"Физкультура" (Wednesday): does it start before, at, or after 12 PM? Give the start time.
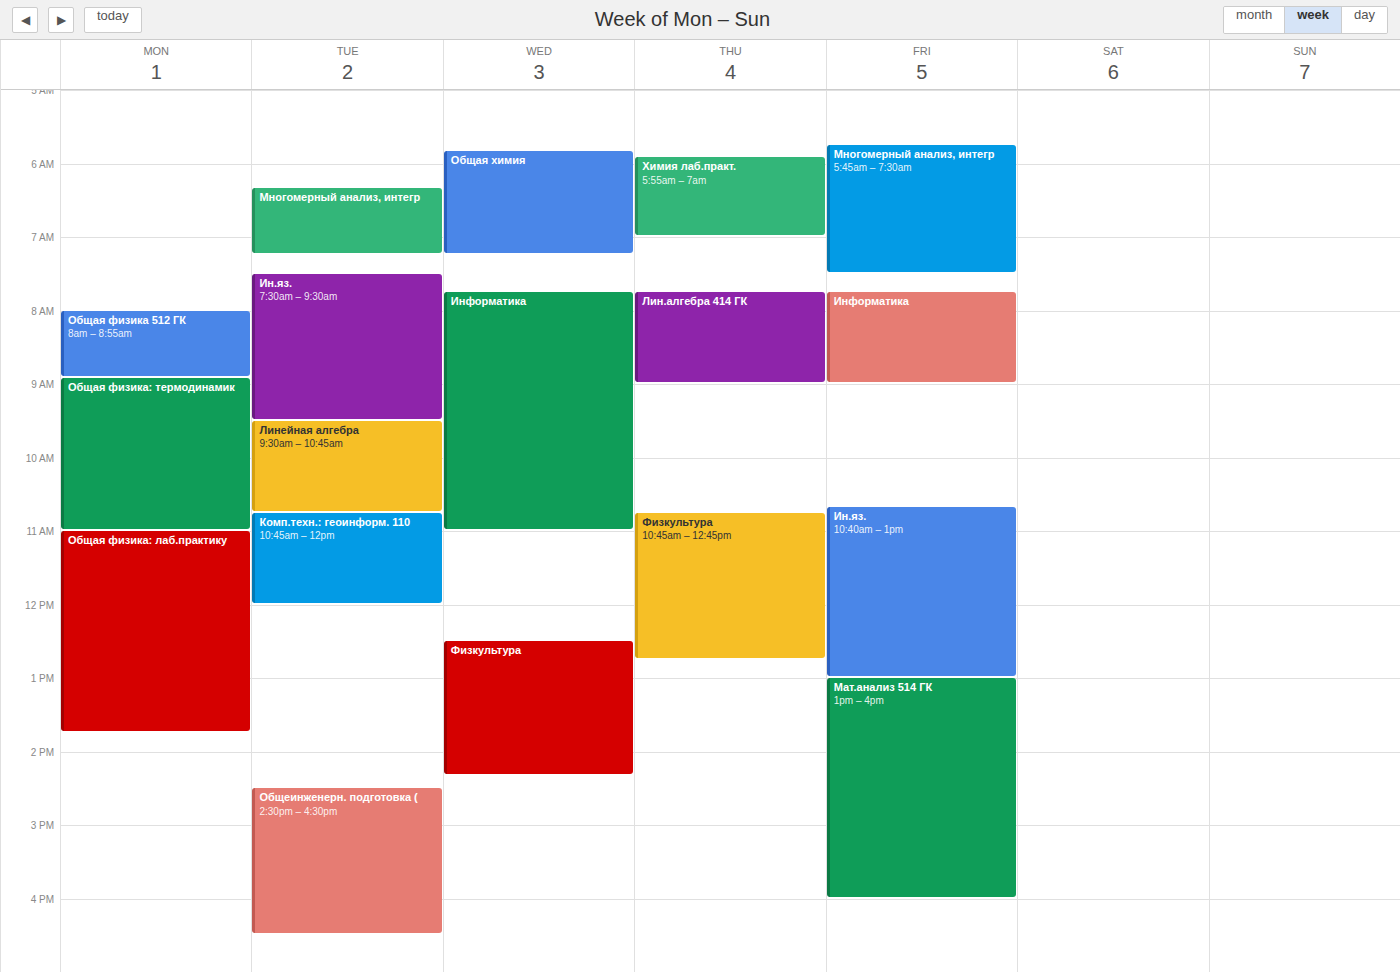
12:30 PM -- after 12 PM, 30 minutes below the 12 PM line.